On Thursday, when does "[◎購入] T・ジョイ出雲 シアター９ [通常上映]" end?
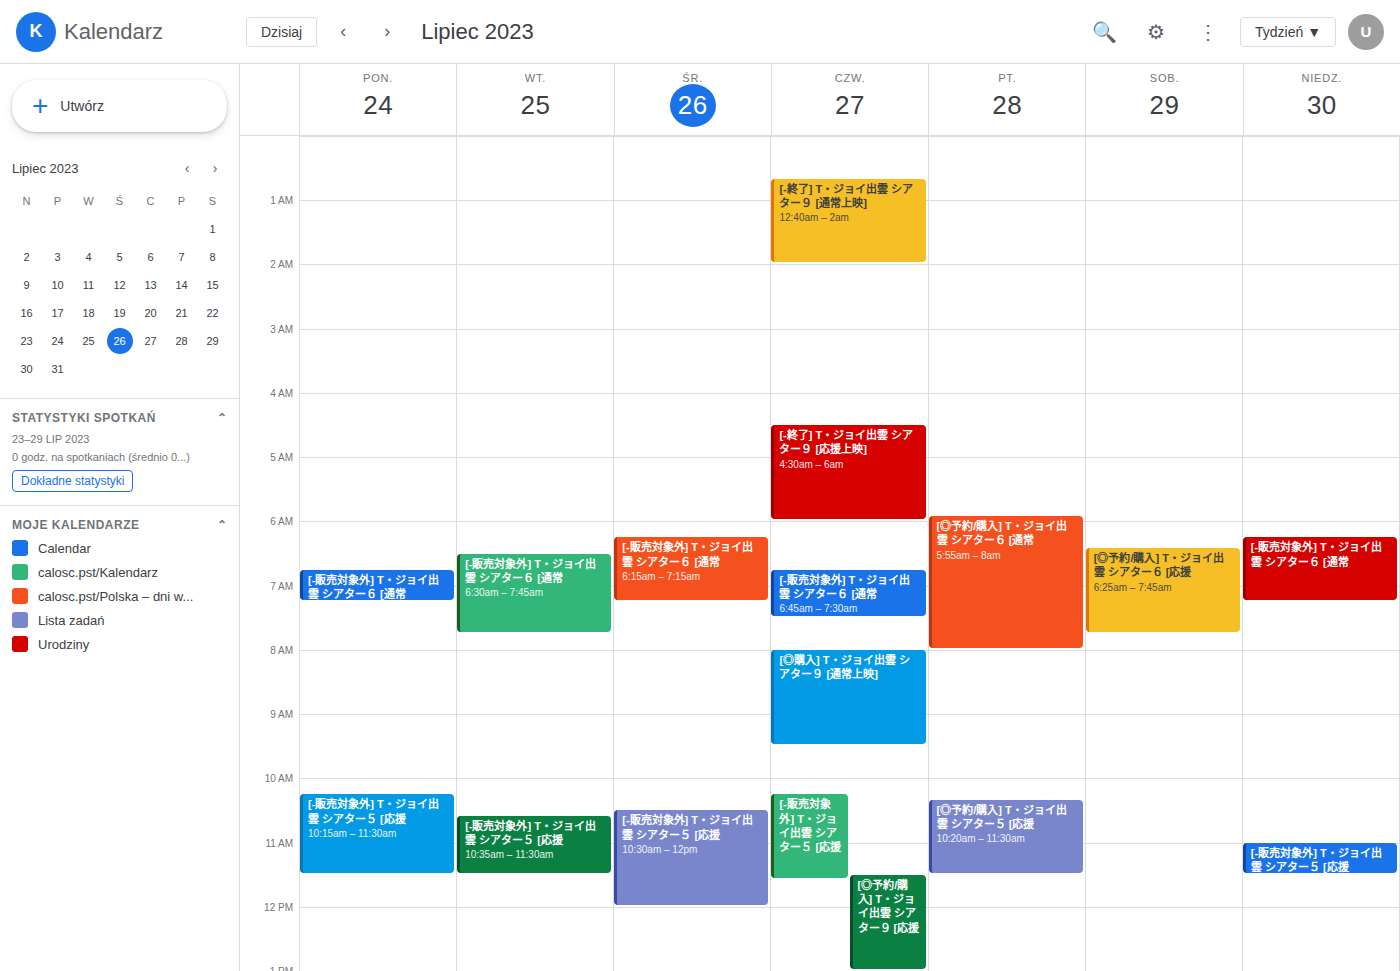
9:30 AM